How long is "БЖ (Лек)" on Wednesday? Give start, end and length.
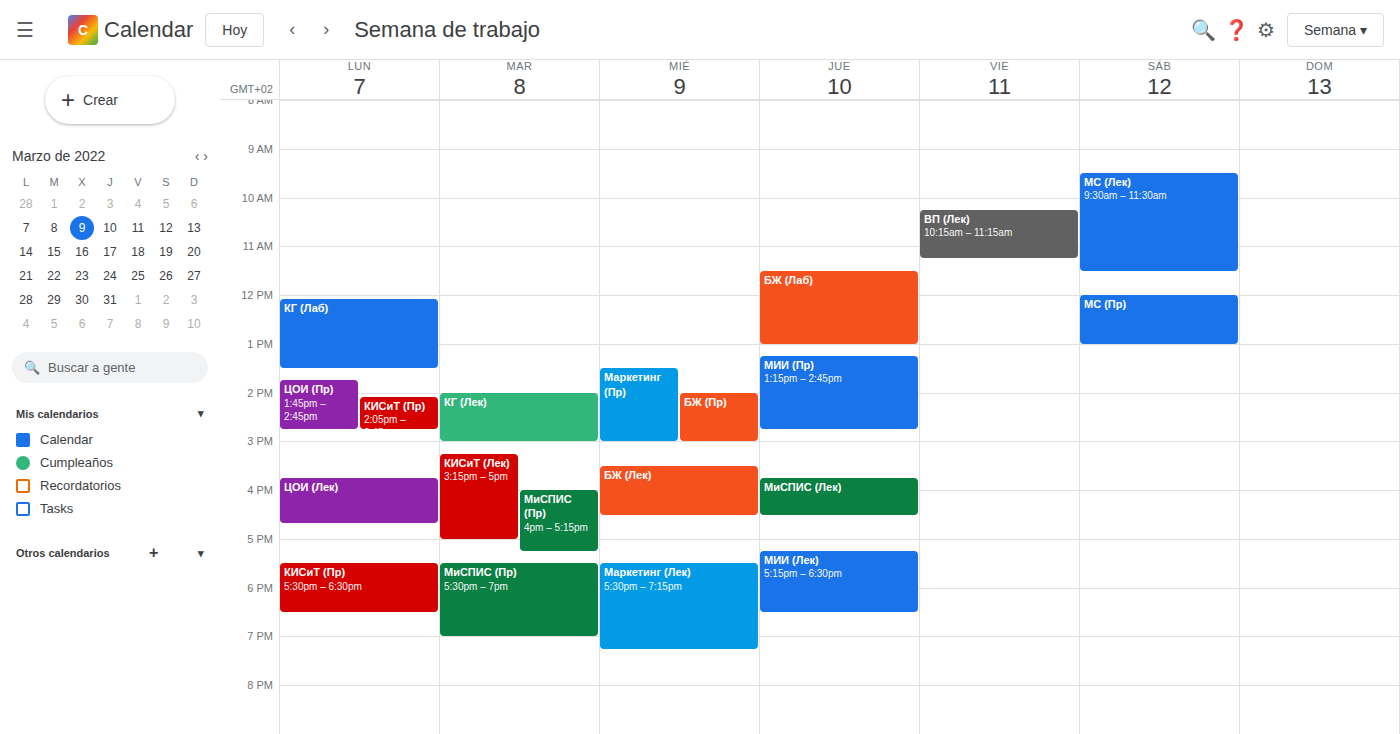
3:30 PM to 4:30 PM, 1 hour